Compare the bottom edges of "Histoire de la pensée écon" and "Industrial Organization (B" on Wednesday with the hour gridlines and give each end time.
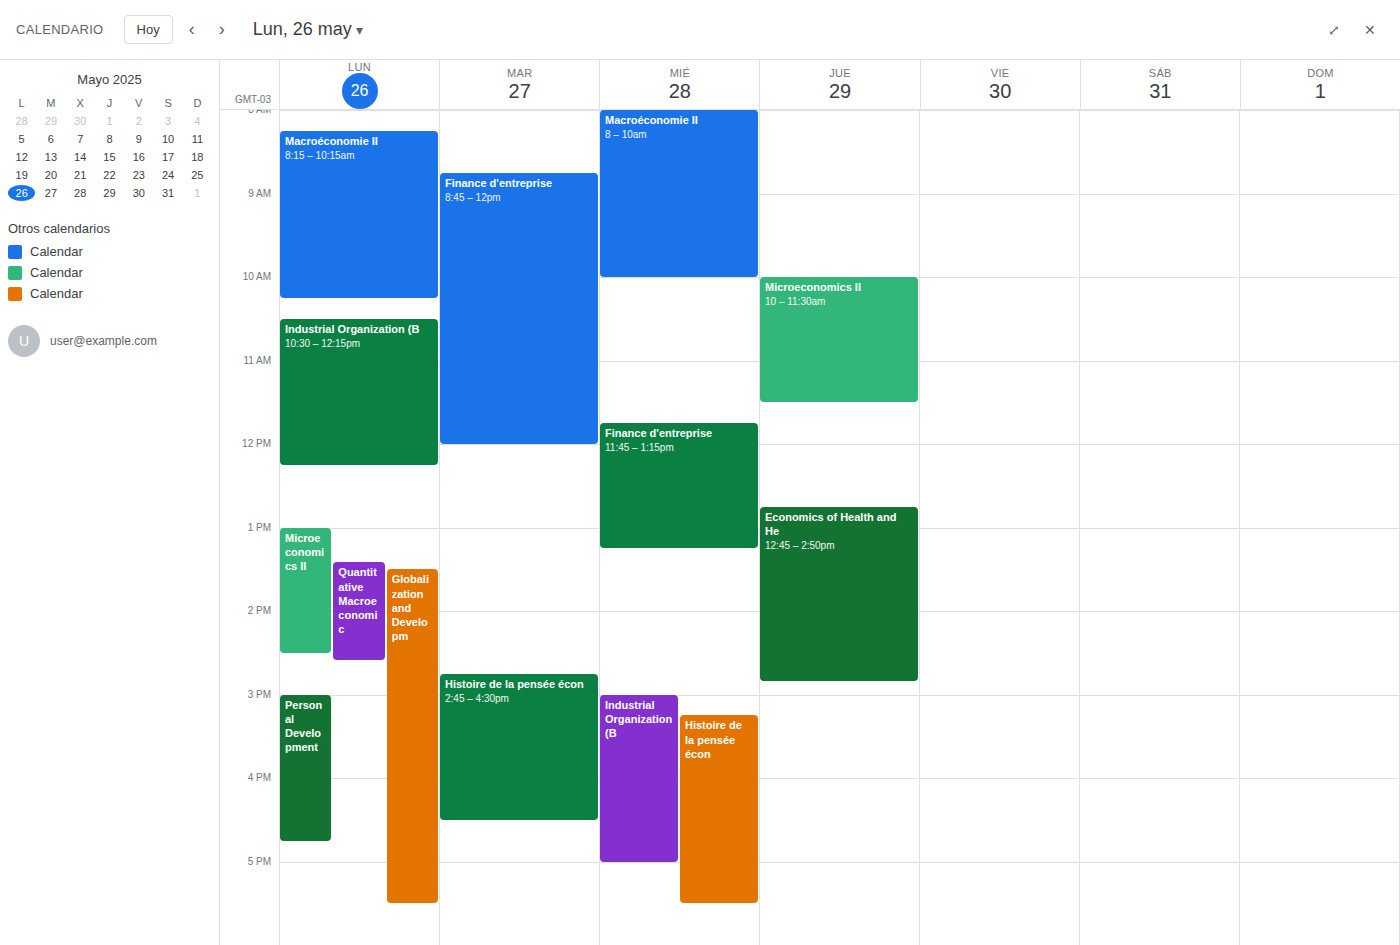
"Histoire de la pensée écon": 5:30 PM, halfway between the 5 PM and 6 PM lines. "Industrial Organization (B": 5:00 PM, exactly on the 5 PM line.